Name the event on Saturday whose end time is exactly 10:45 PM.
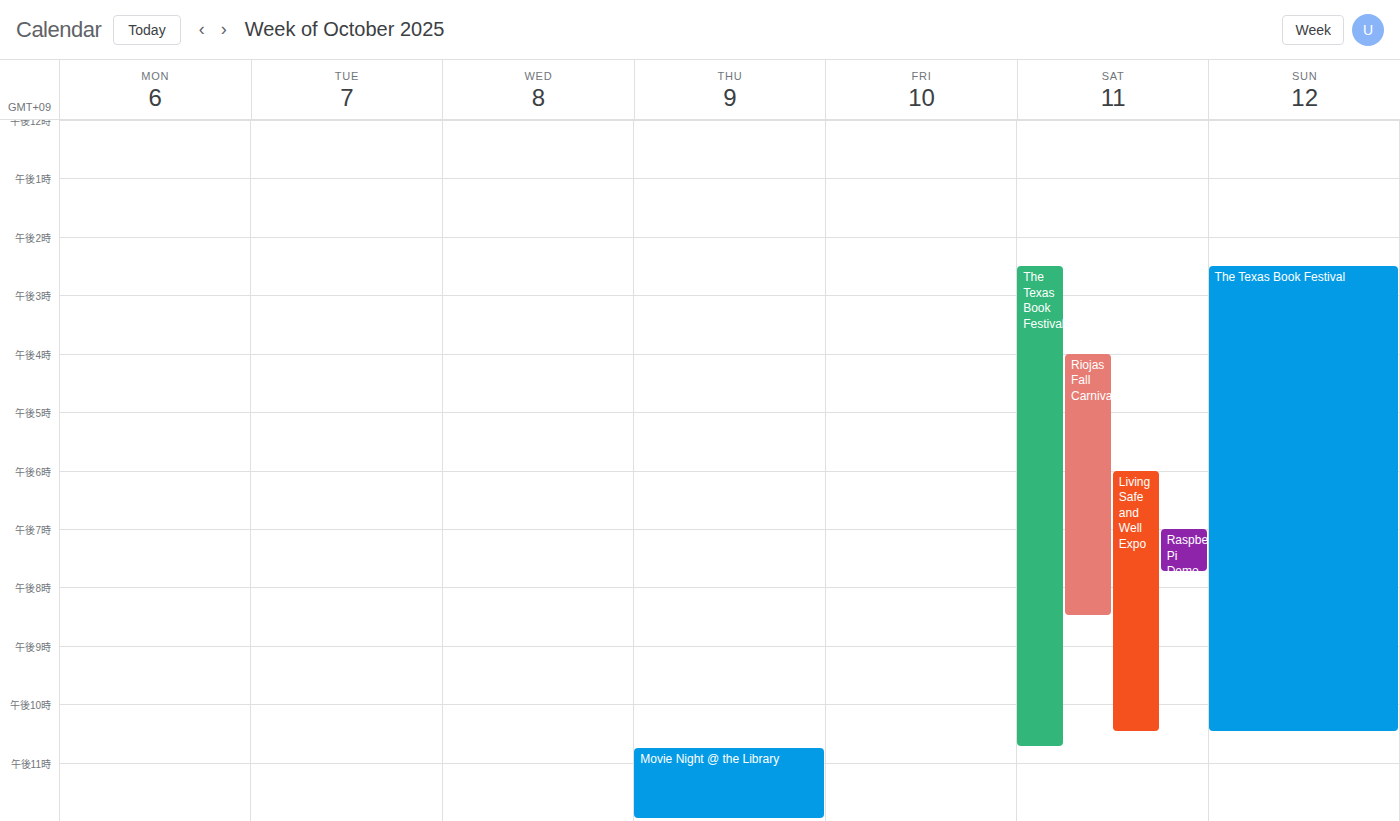
"The Texas Book Festival"